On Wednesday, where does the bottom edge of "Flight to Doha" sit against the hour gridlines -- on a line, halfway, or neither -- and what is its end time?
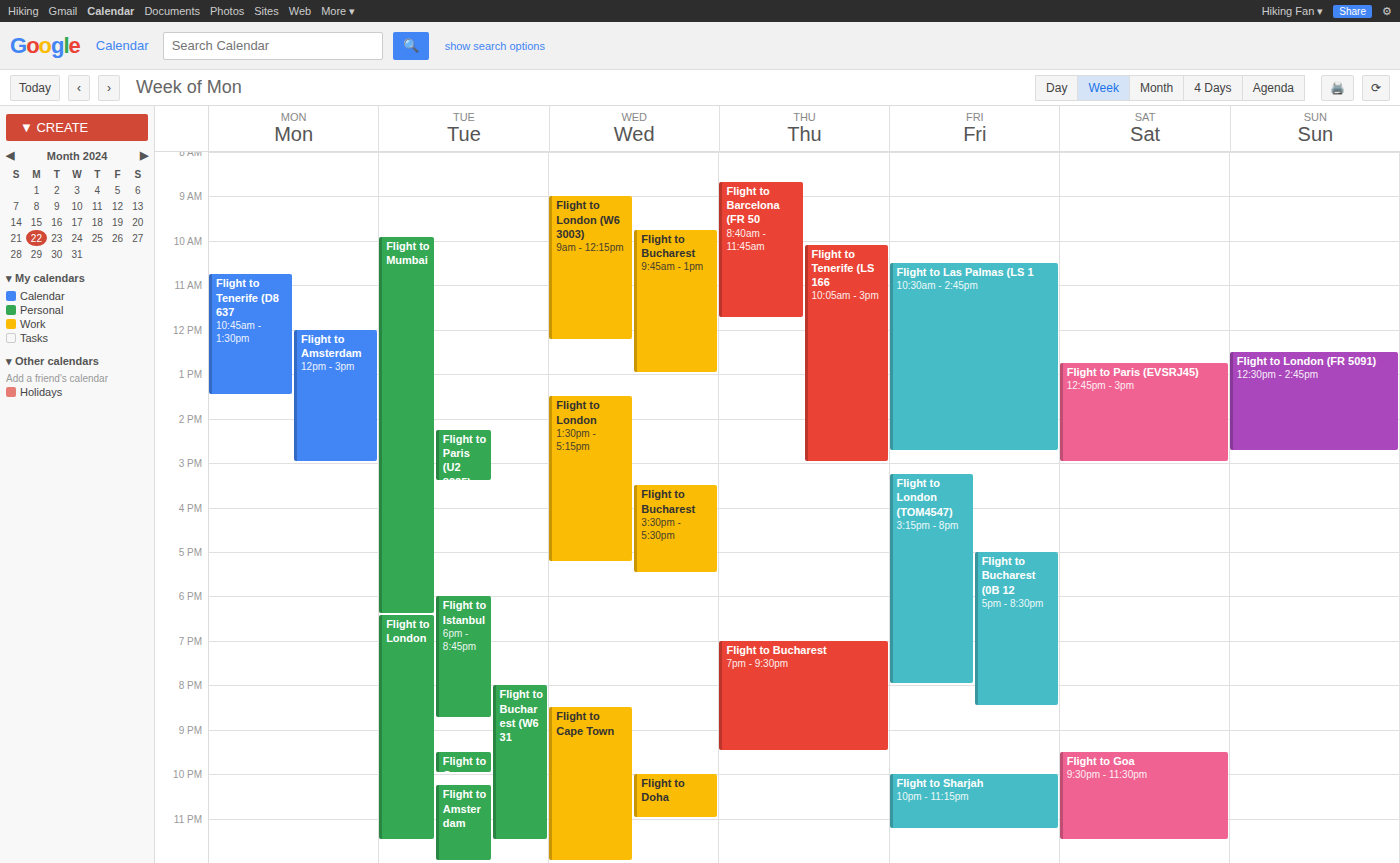
11:00 PM -- exactly on the 11 PM line.